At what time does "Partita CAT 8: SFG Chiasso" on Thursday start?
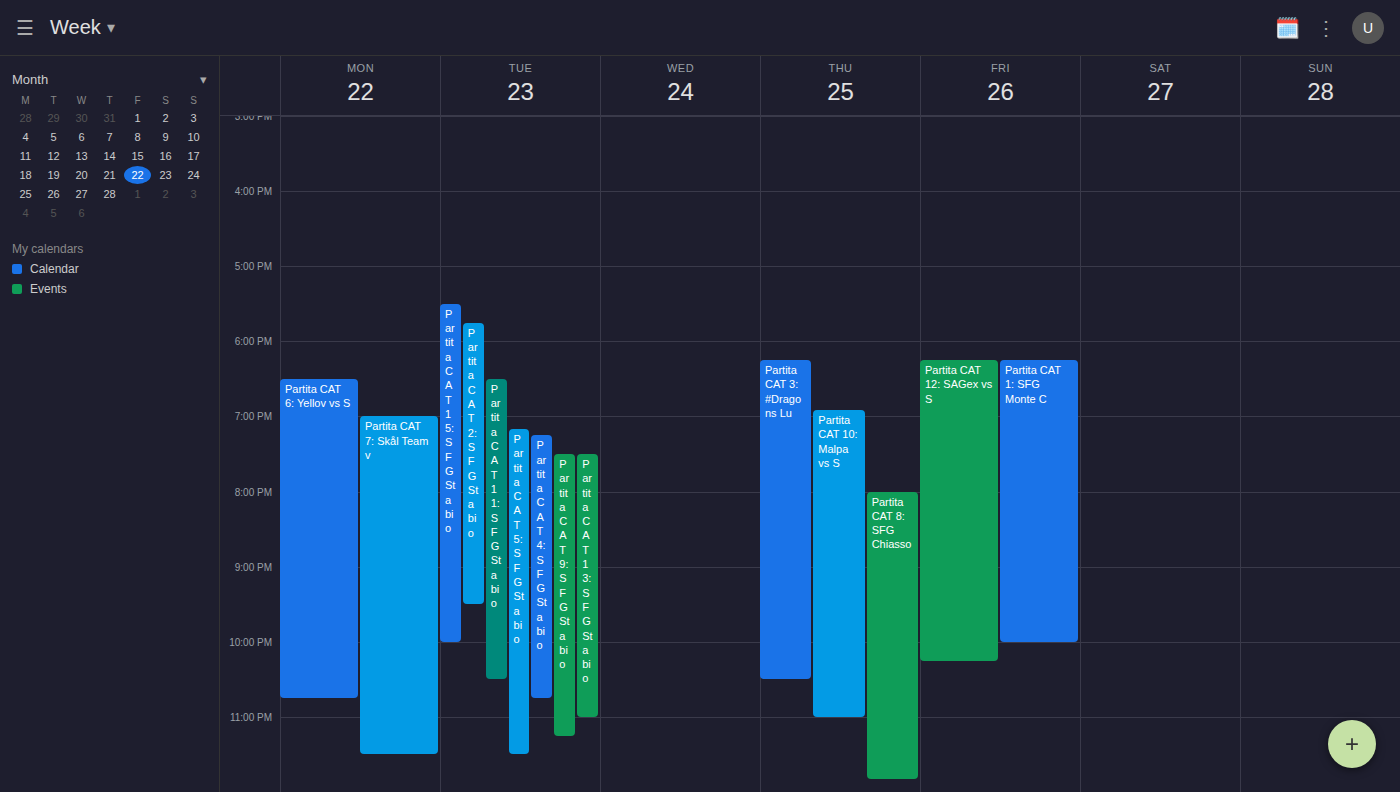
8:00 PM